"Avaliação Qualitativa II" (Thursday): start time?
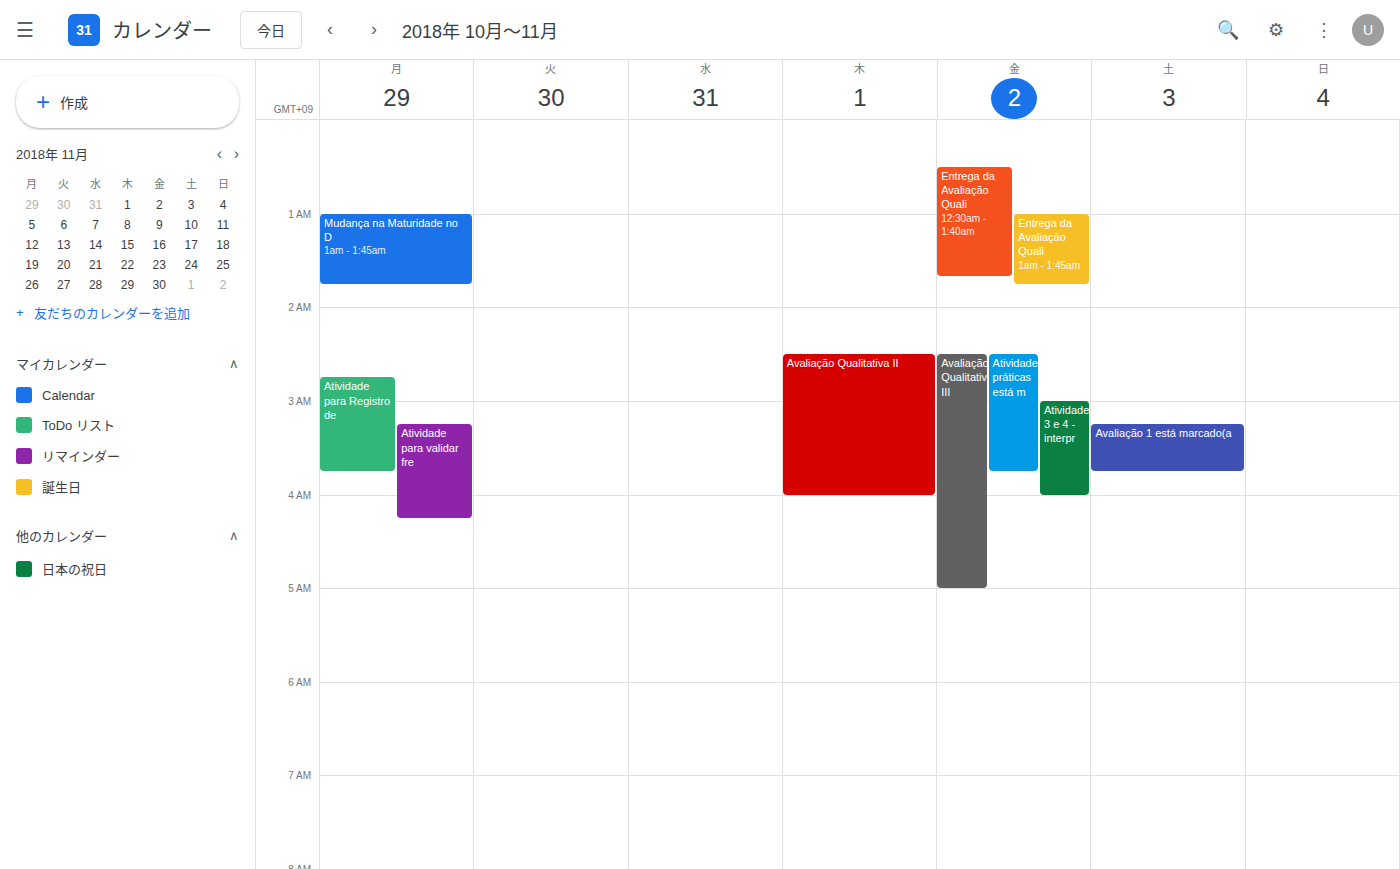
02:30